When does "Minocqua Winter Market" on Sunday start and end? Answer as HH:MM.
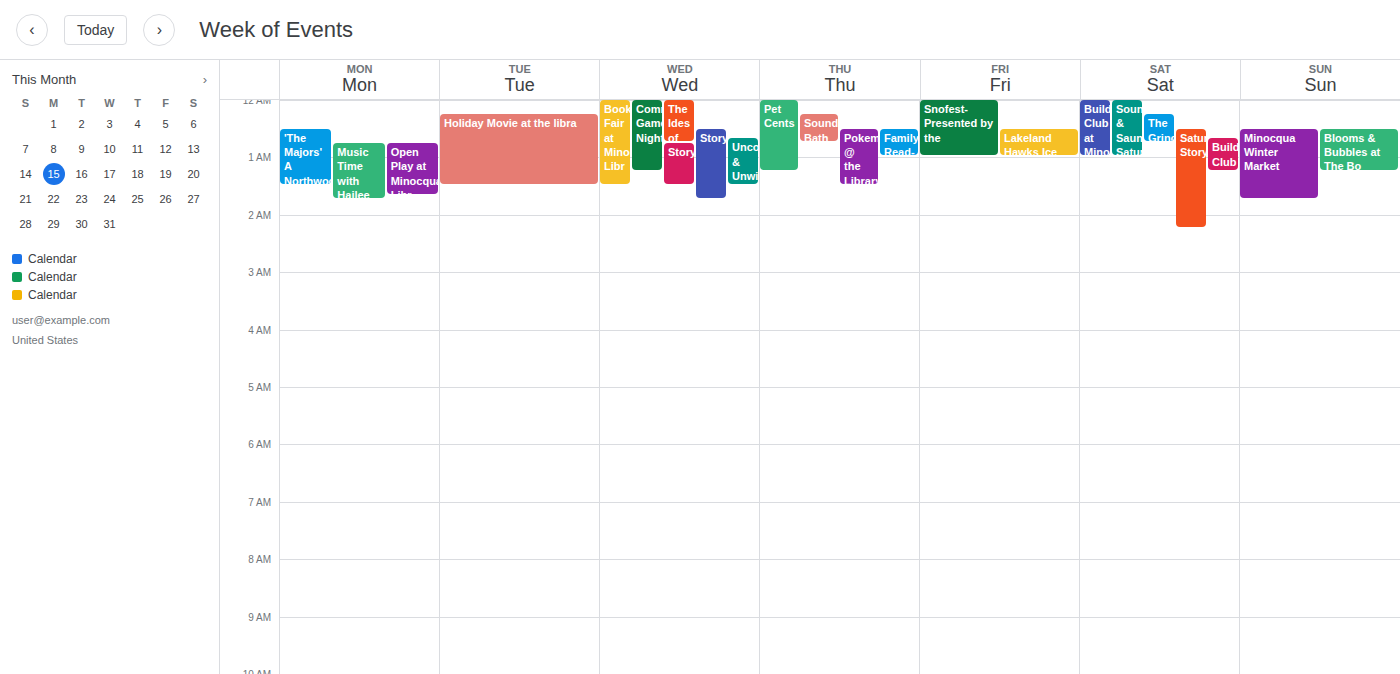
00:30 to 01:45